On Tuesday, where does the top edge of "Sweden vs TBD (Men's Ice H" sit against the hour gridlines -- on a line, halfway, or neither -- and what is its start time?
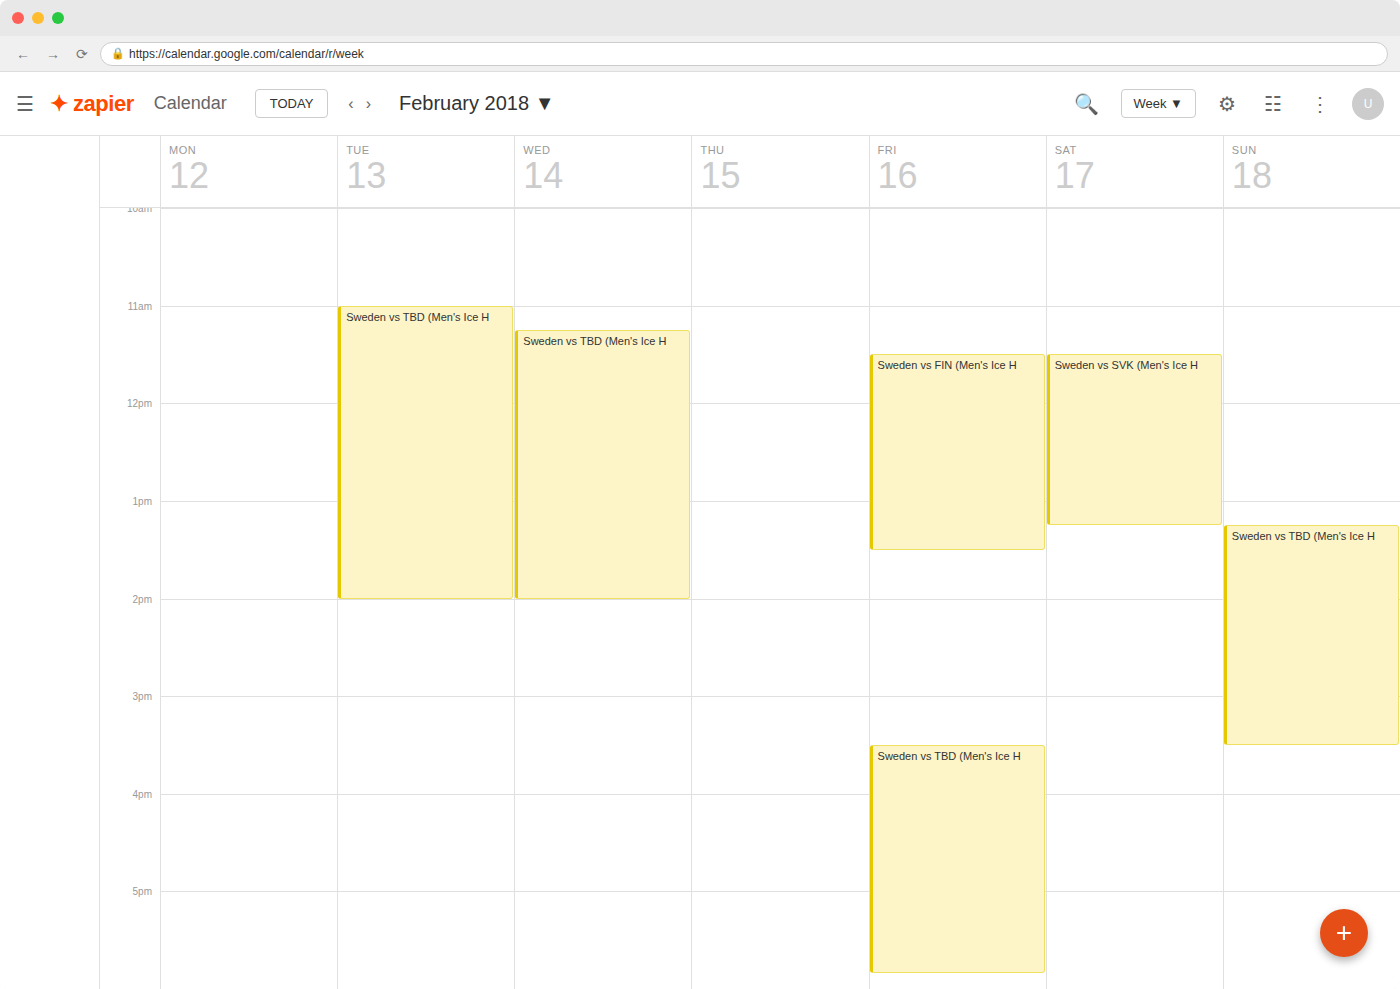
11:00 AM -- exactly on the 11 AM line.